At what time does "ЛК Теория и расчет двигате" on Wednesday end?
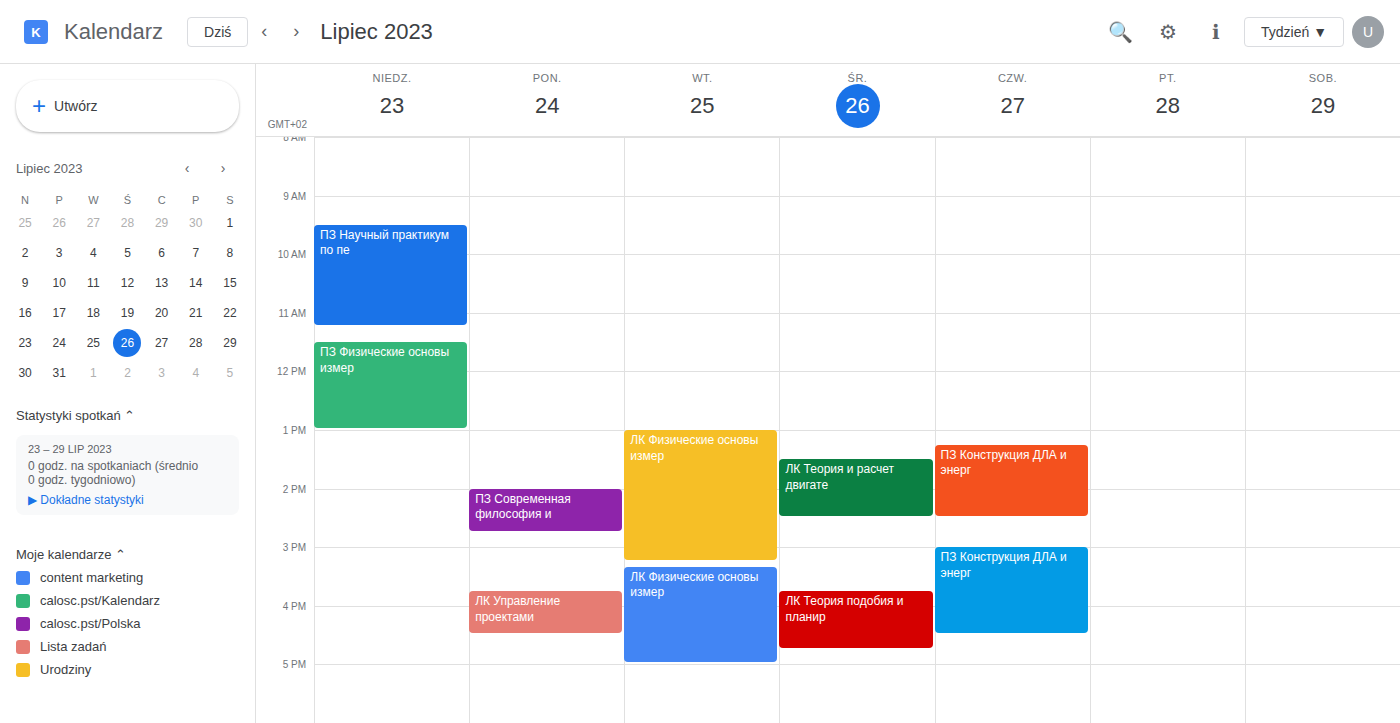
2:30 PM